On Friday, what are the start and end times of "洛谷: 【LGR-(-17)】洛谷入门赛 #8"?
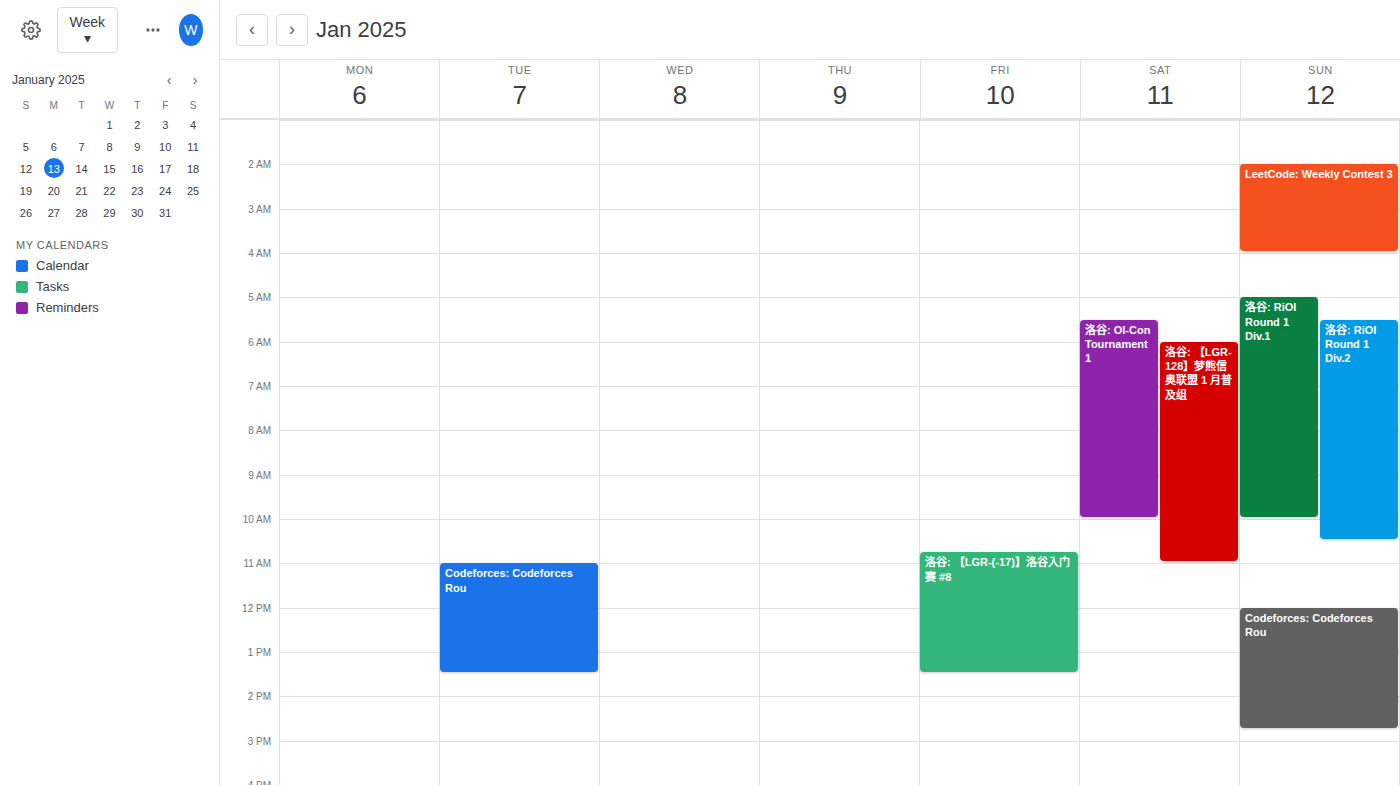
10:45 AM to 1:30 PM